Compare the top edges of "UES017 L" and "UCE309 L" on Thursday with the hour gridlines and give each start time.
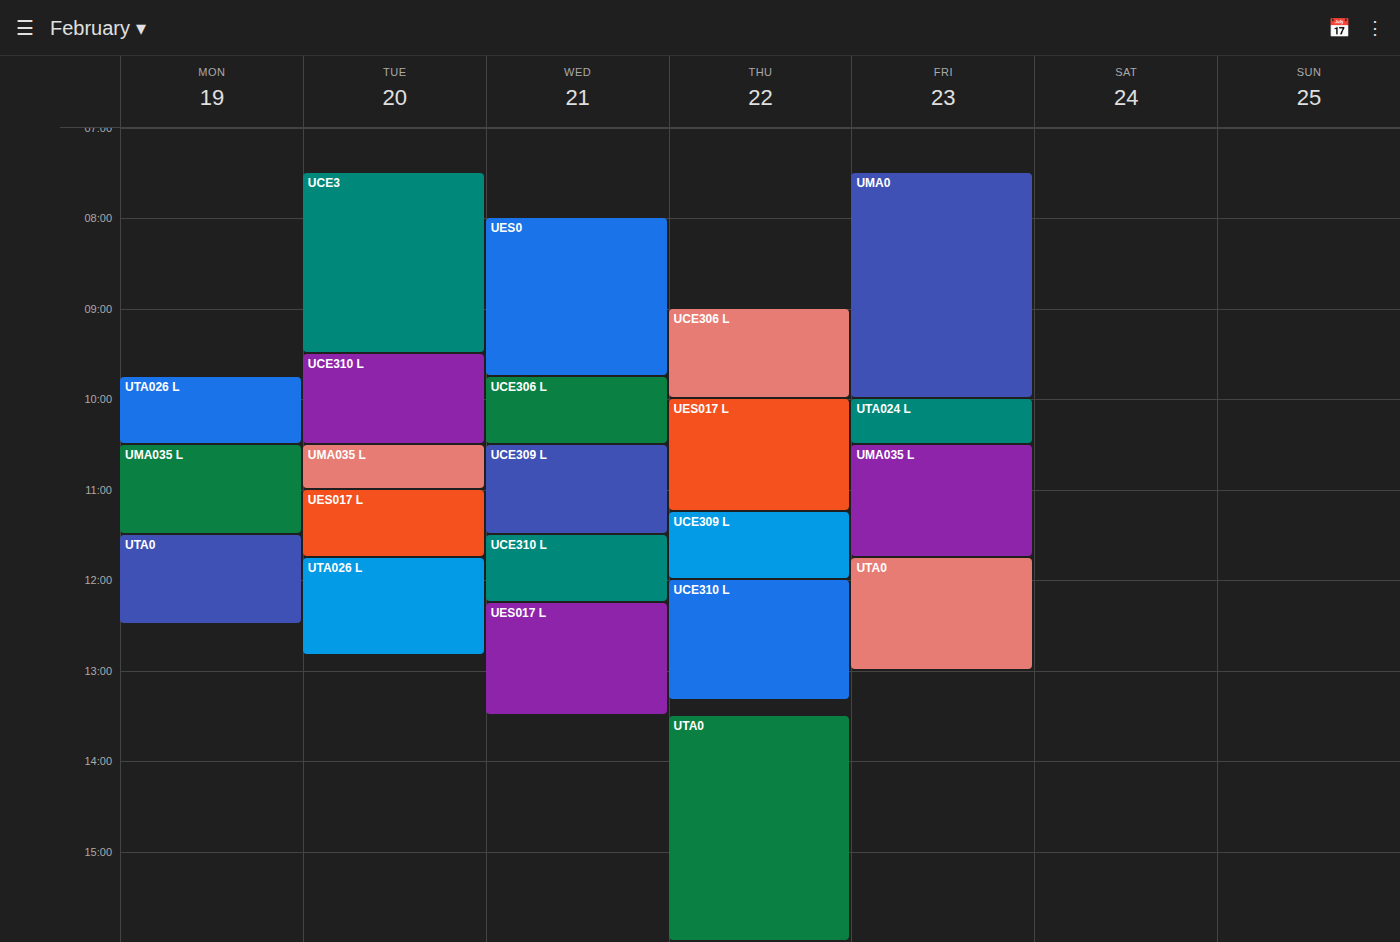
"UES017 L": 10:00 AM, exactly on the 10 AM line. "UCE309 L": 11:15 AM, neither: a quarter of the way from the 11 AM line to the 12 PM line.